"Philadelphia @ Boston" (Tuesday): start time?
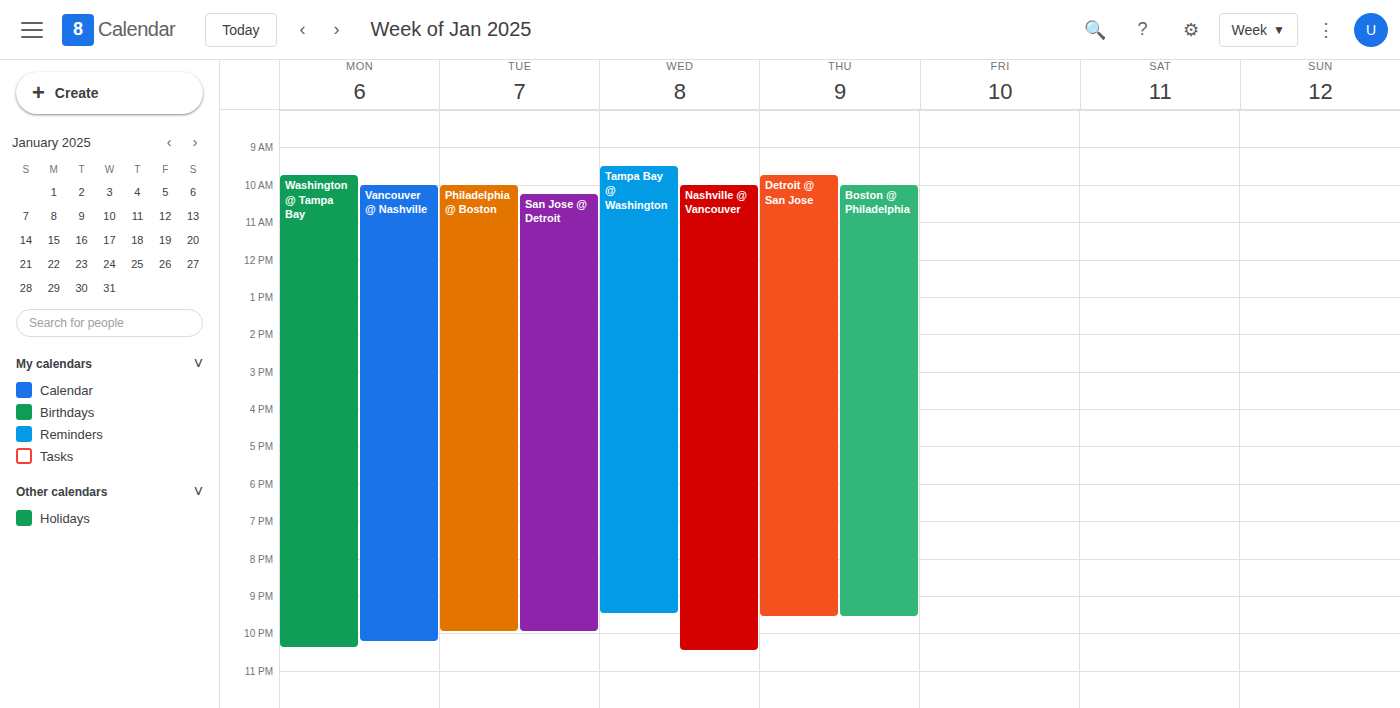
10:00